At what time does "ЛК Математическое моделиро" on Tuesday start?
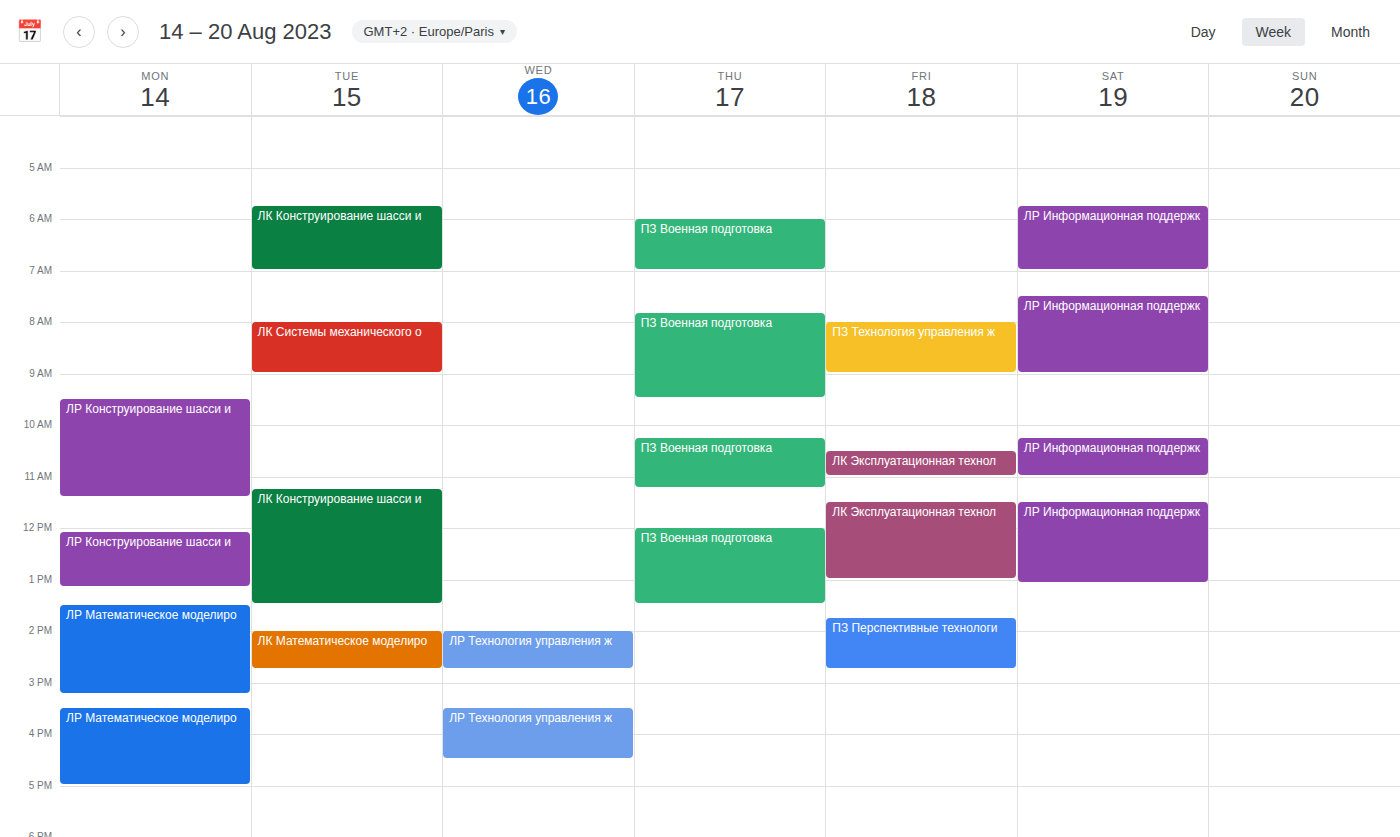
2:00 PM